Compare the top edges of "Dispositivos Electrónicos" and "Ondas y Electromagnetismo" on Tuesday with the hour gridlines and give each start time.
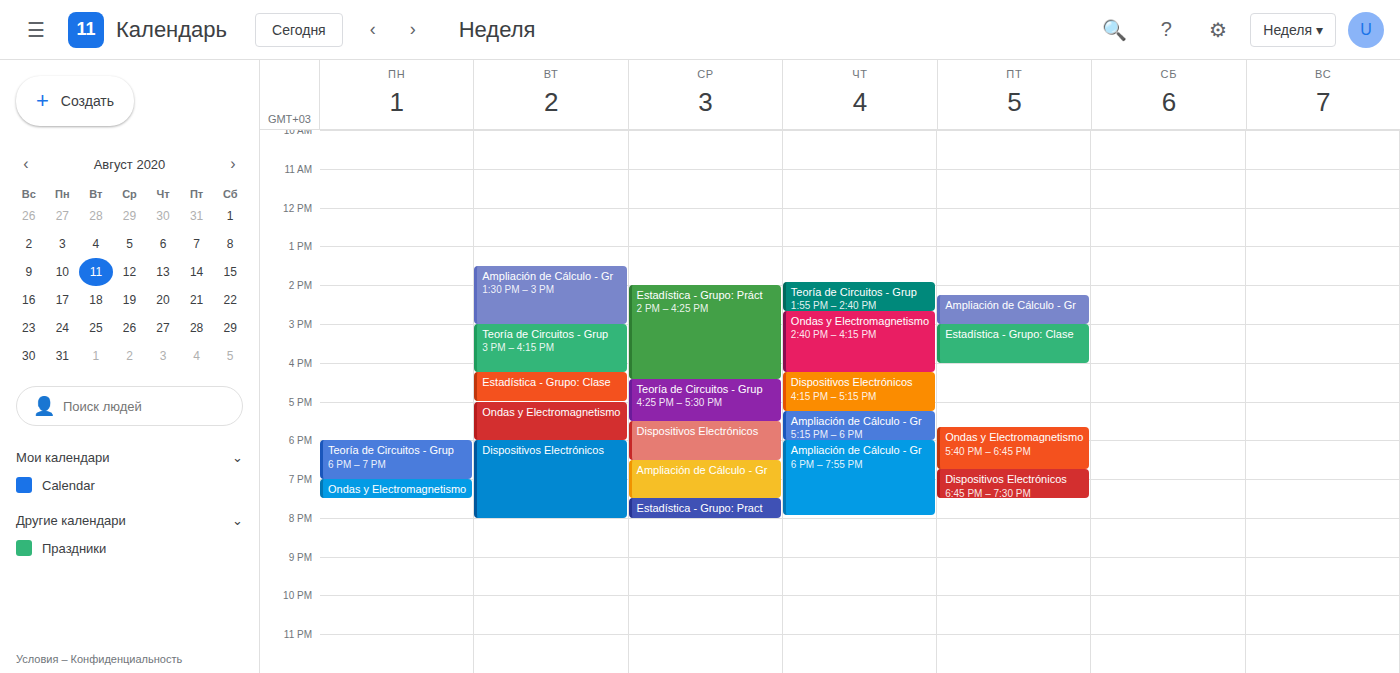
"Dispositivos Electrónicos": 6:00 PM, exactly on the 6 PM line. "Ondas y Electromagnetismo": 5:00 PM, exactly on the 5 PM line.